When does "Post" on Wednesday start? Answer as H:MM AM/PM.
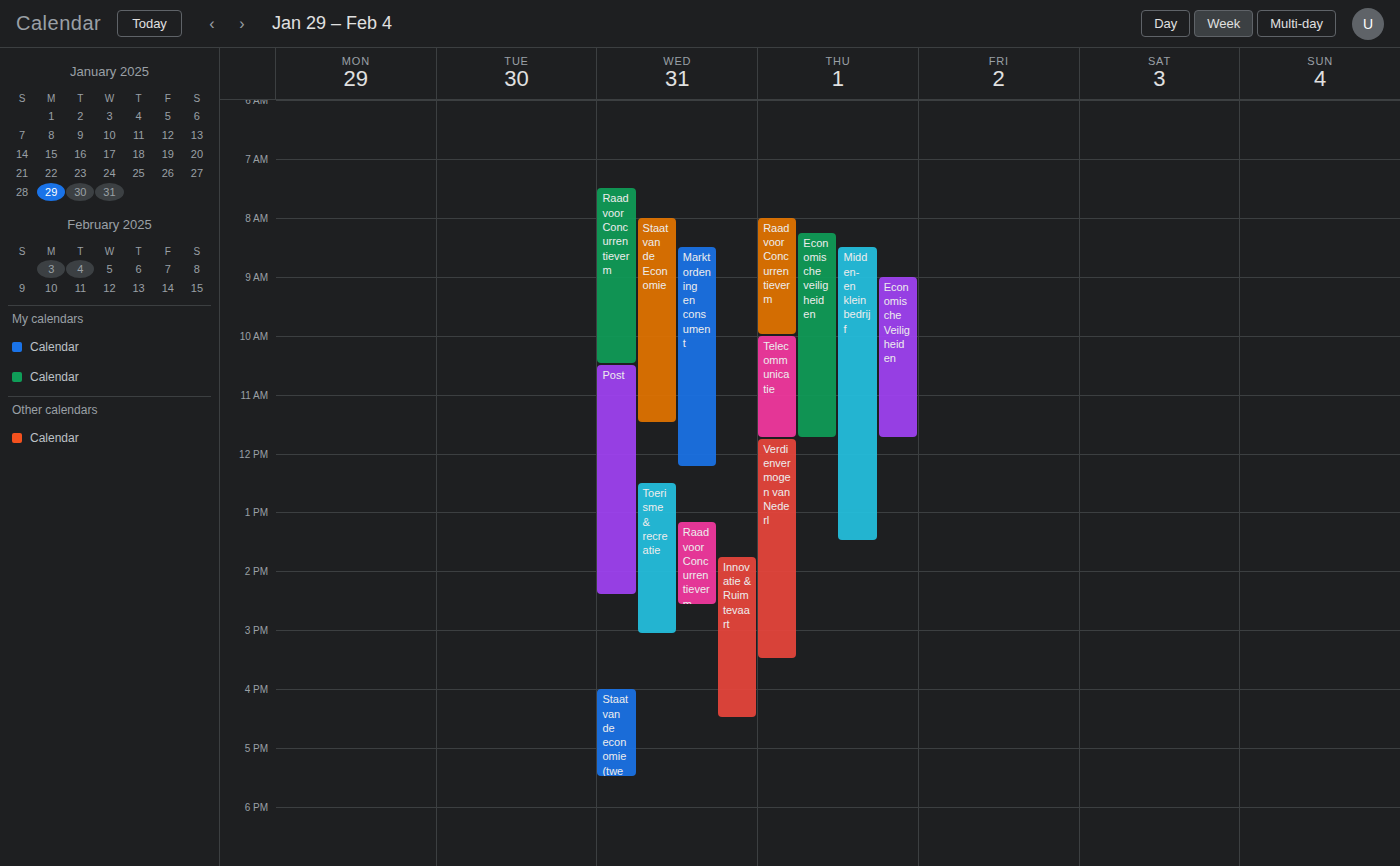
10:30 AM